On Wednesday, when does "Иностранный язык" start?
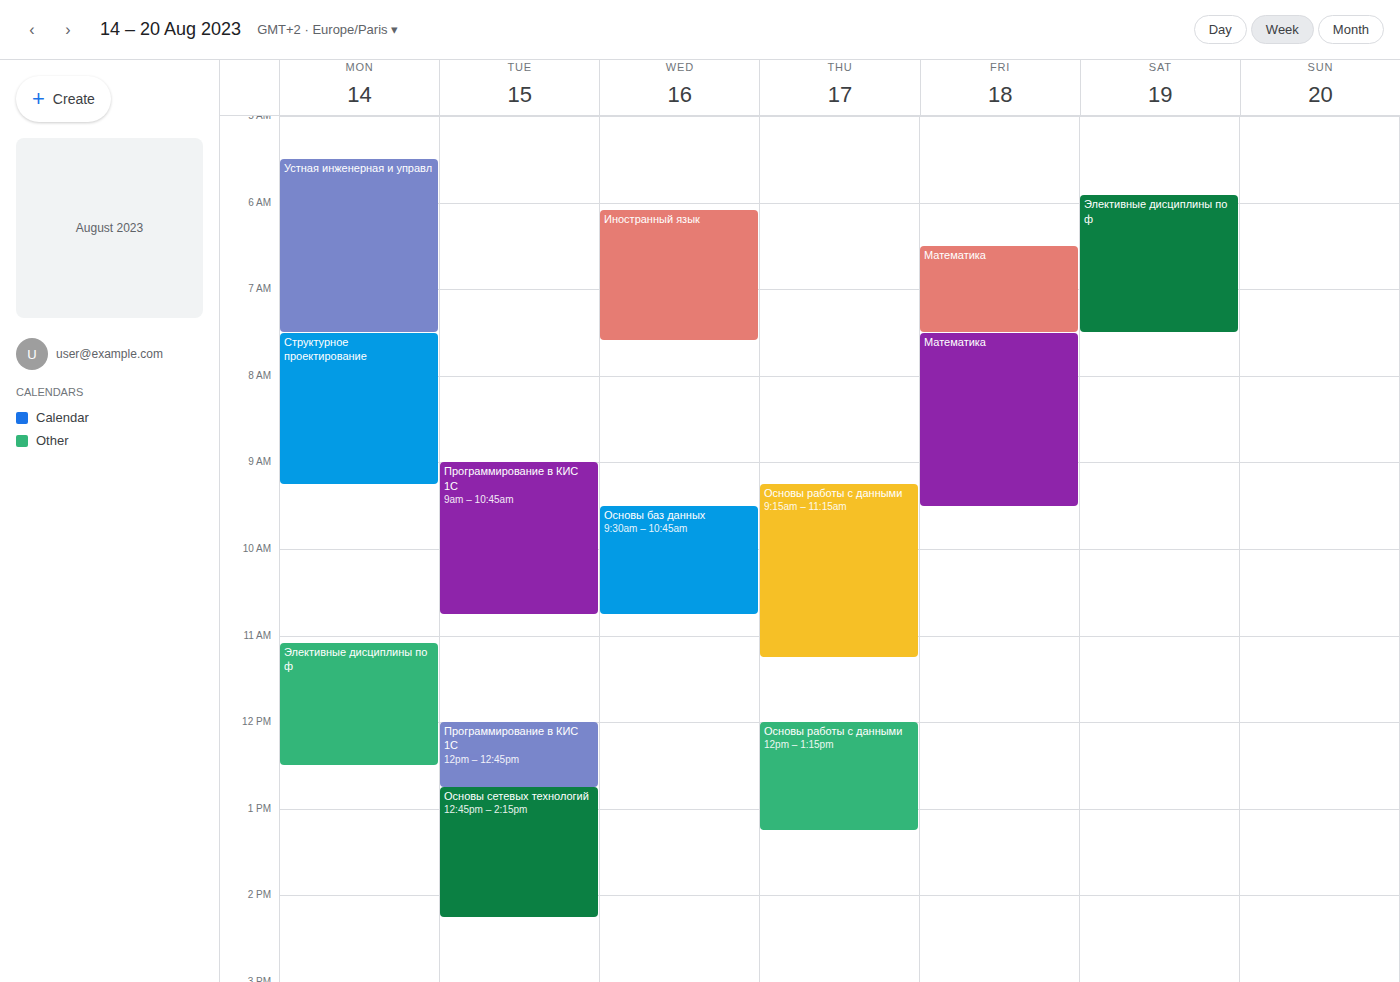
6:05 AM